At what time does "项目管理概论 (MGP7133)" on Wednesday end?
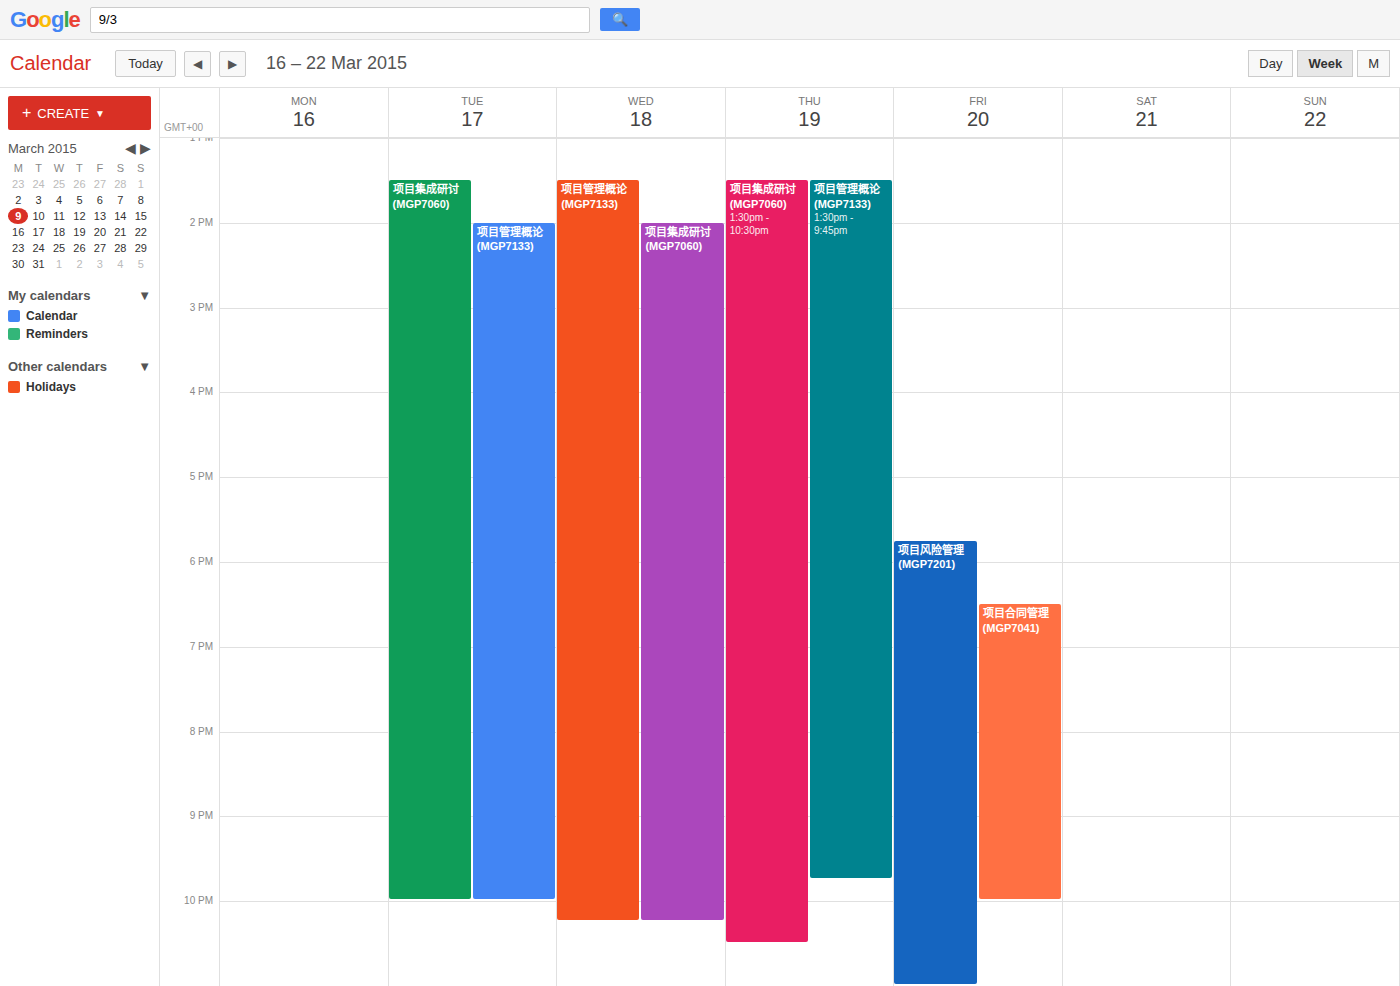
10:15 PM